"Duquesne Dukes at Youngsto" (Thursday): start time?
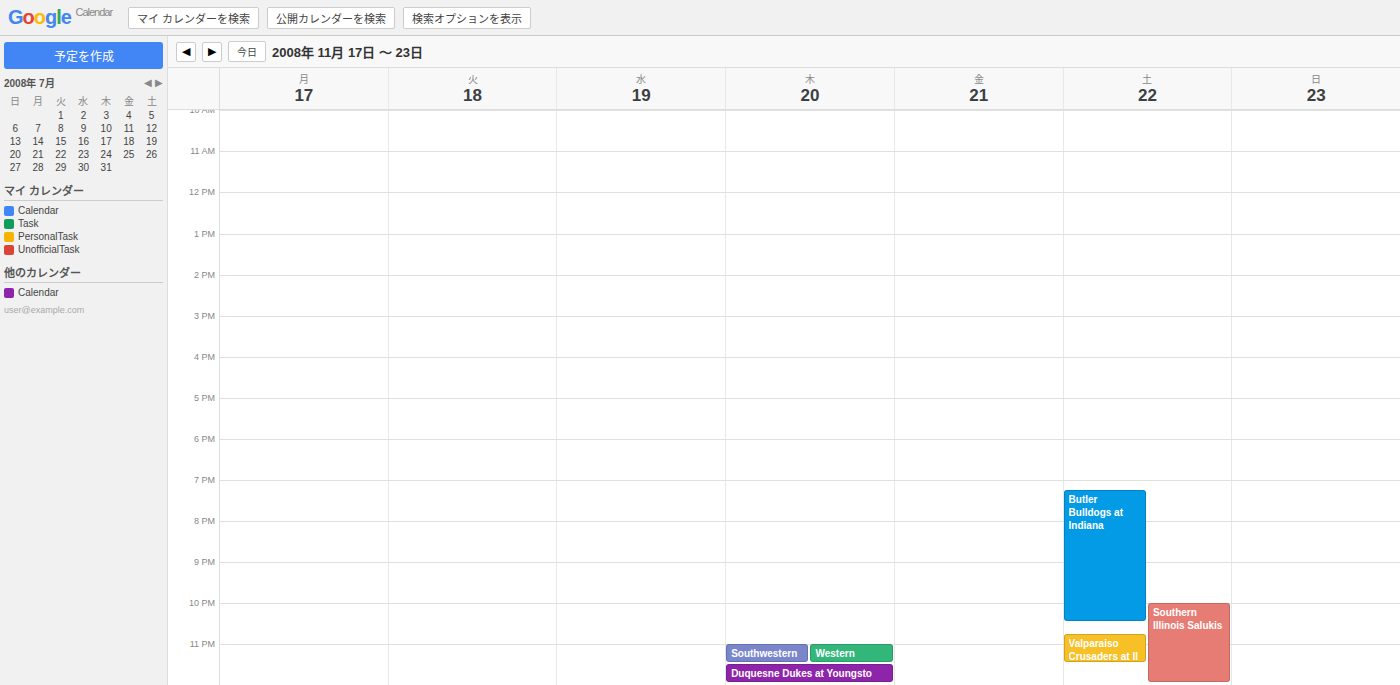
23:30